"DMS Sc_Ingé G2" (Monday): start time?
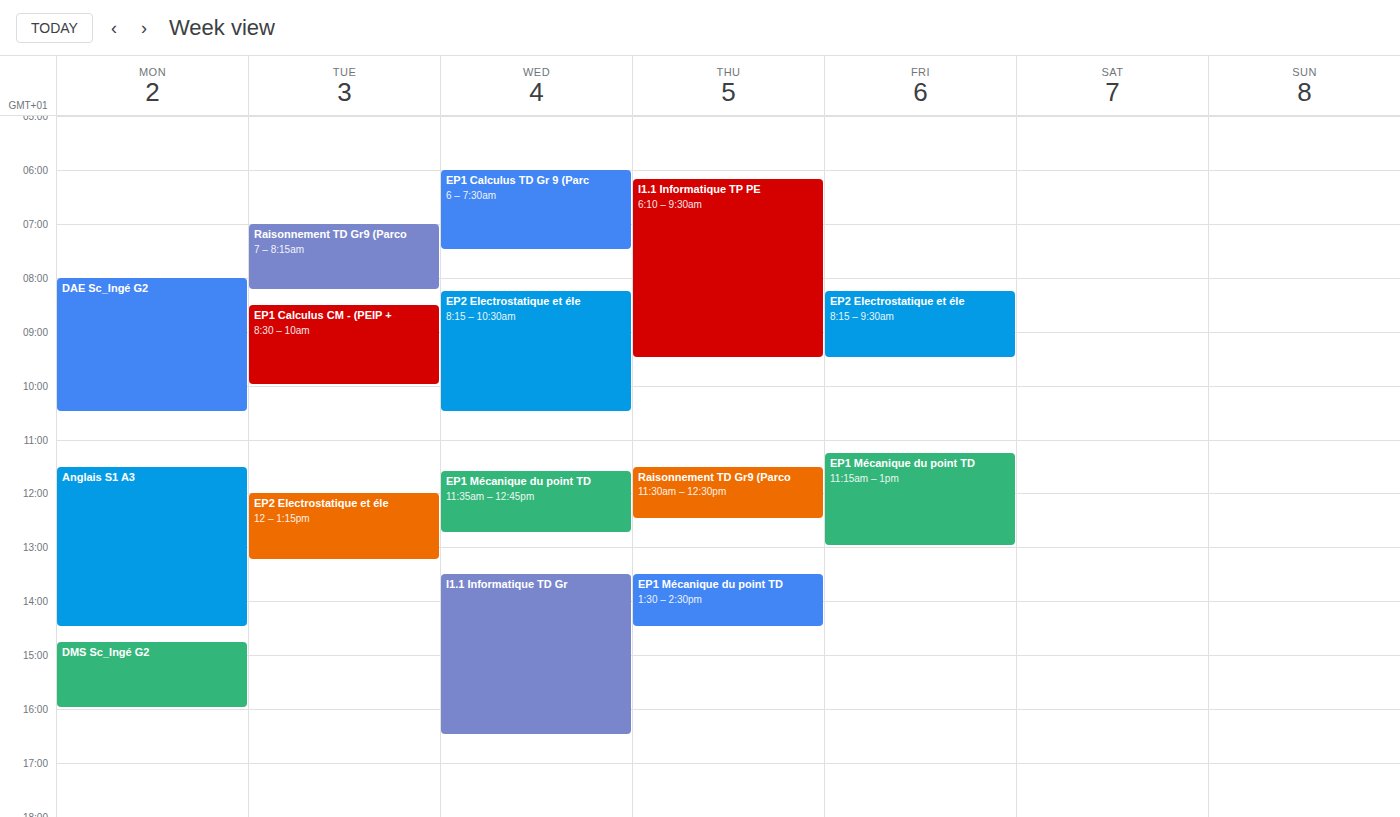
14:45